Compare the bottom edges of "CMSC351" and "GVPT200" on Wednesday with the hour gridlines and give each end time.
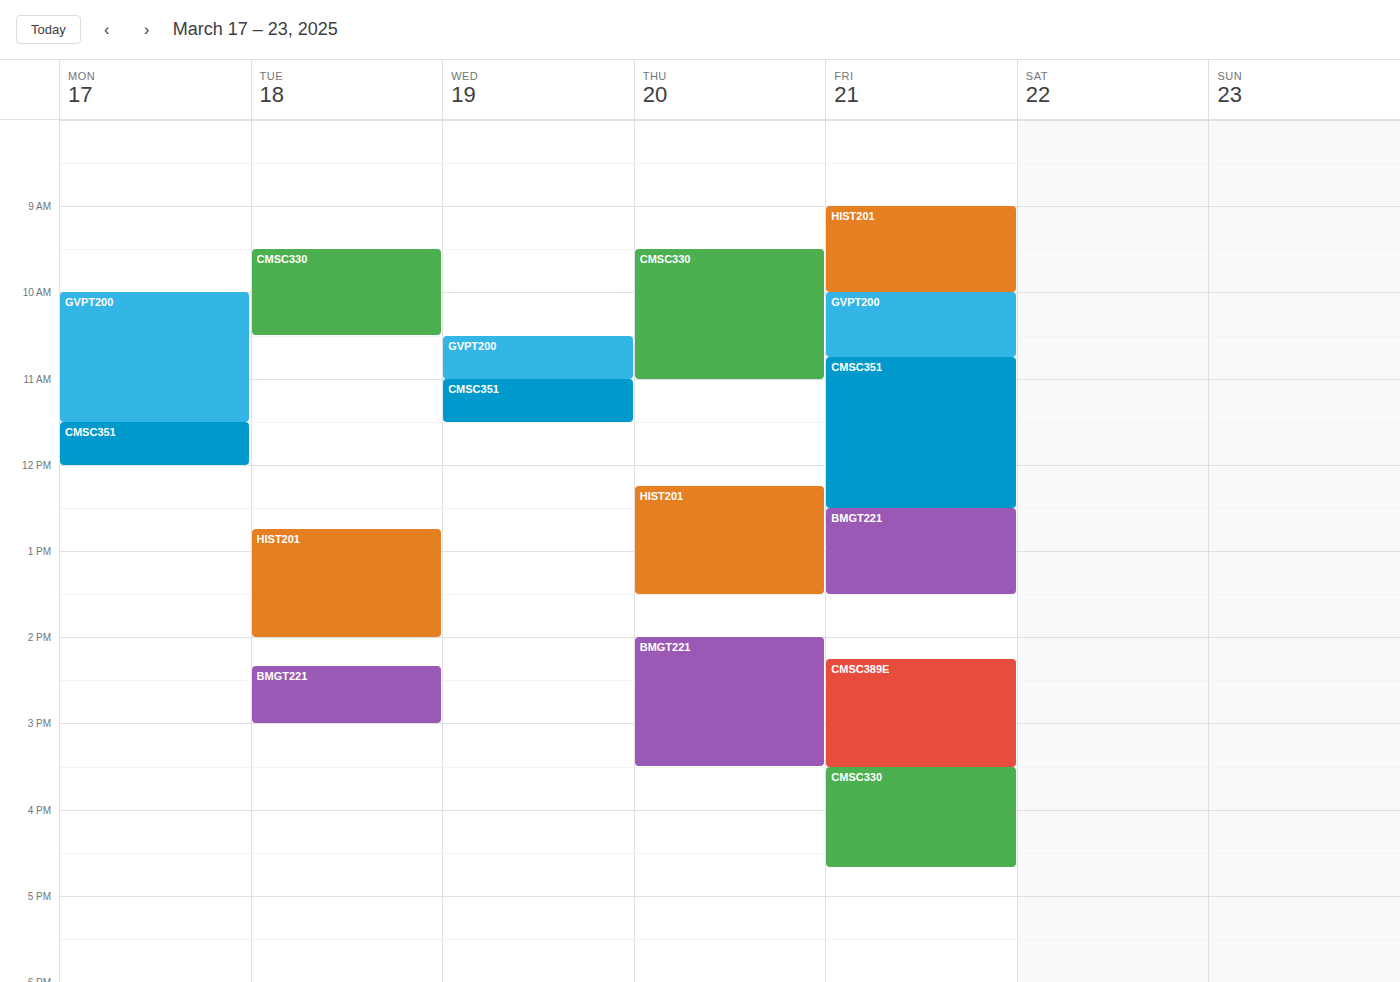
"CMSC351": 11:30 AM, halfway between the 11 AM and 12 PM lines. "GVPT200": 11:00 AM, exactly on the 11 AM line.